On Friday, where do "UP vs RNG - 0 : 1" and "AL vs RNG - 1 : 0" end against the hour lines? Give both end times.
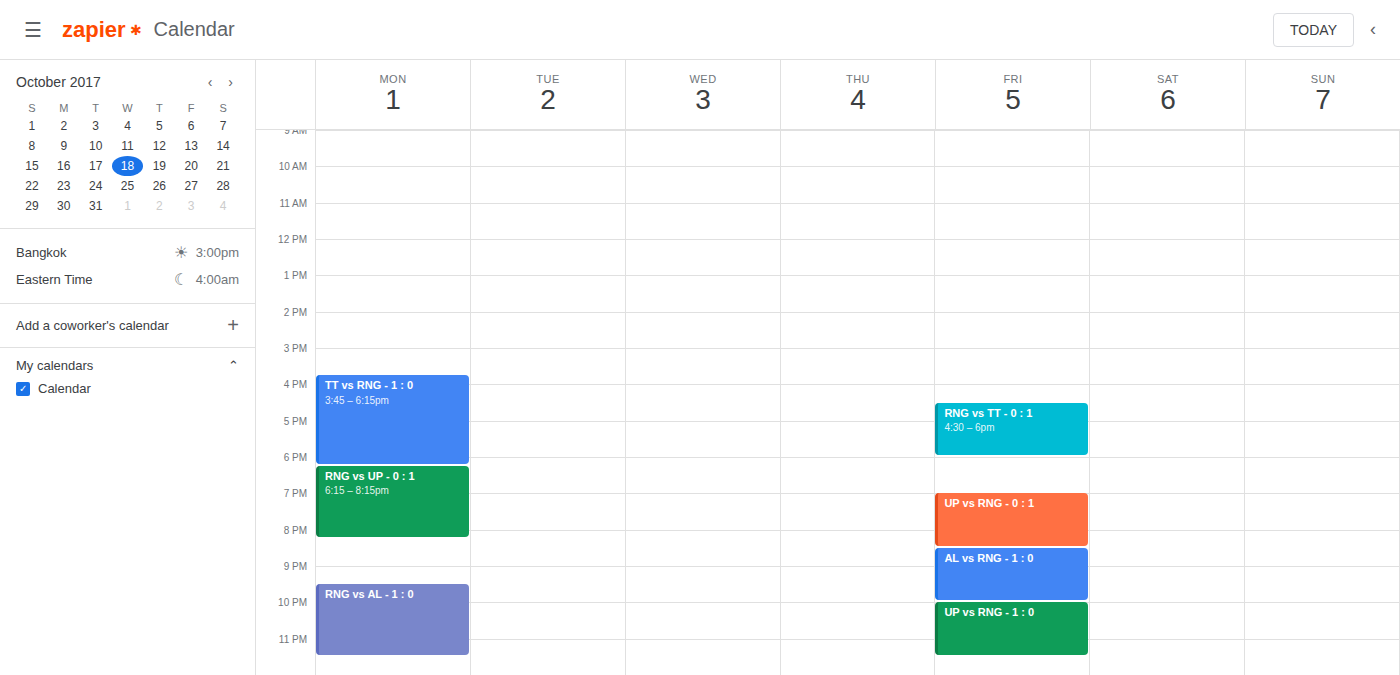
"UP vs RNG - 0 : 1": 20:30, halfway between the 20:00 and 21:00 lines. "AL vs RNG - 1 : 0": 22:00, exactly on the 22:00 line.